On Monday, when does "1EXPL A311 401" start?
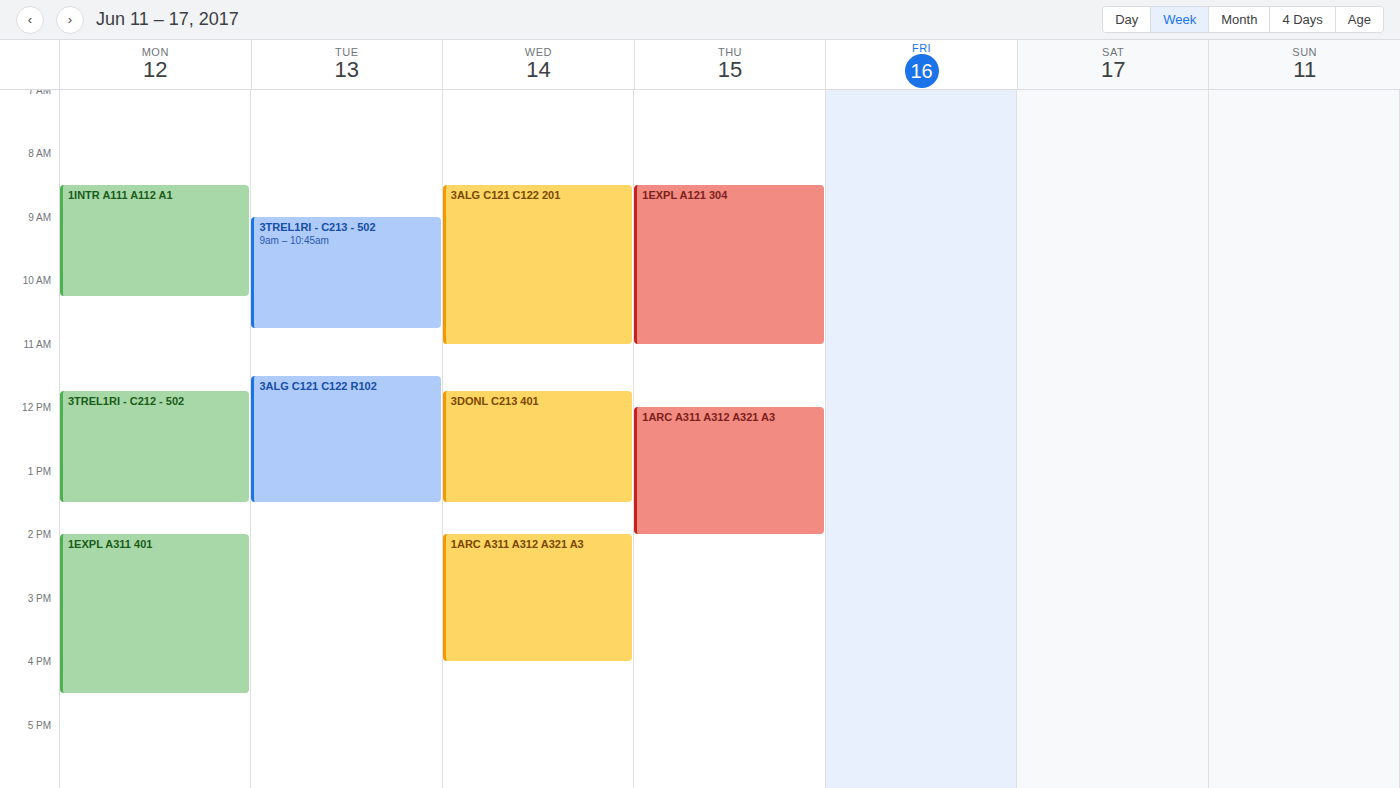
2:00 PM